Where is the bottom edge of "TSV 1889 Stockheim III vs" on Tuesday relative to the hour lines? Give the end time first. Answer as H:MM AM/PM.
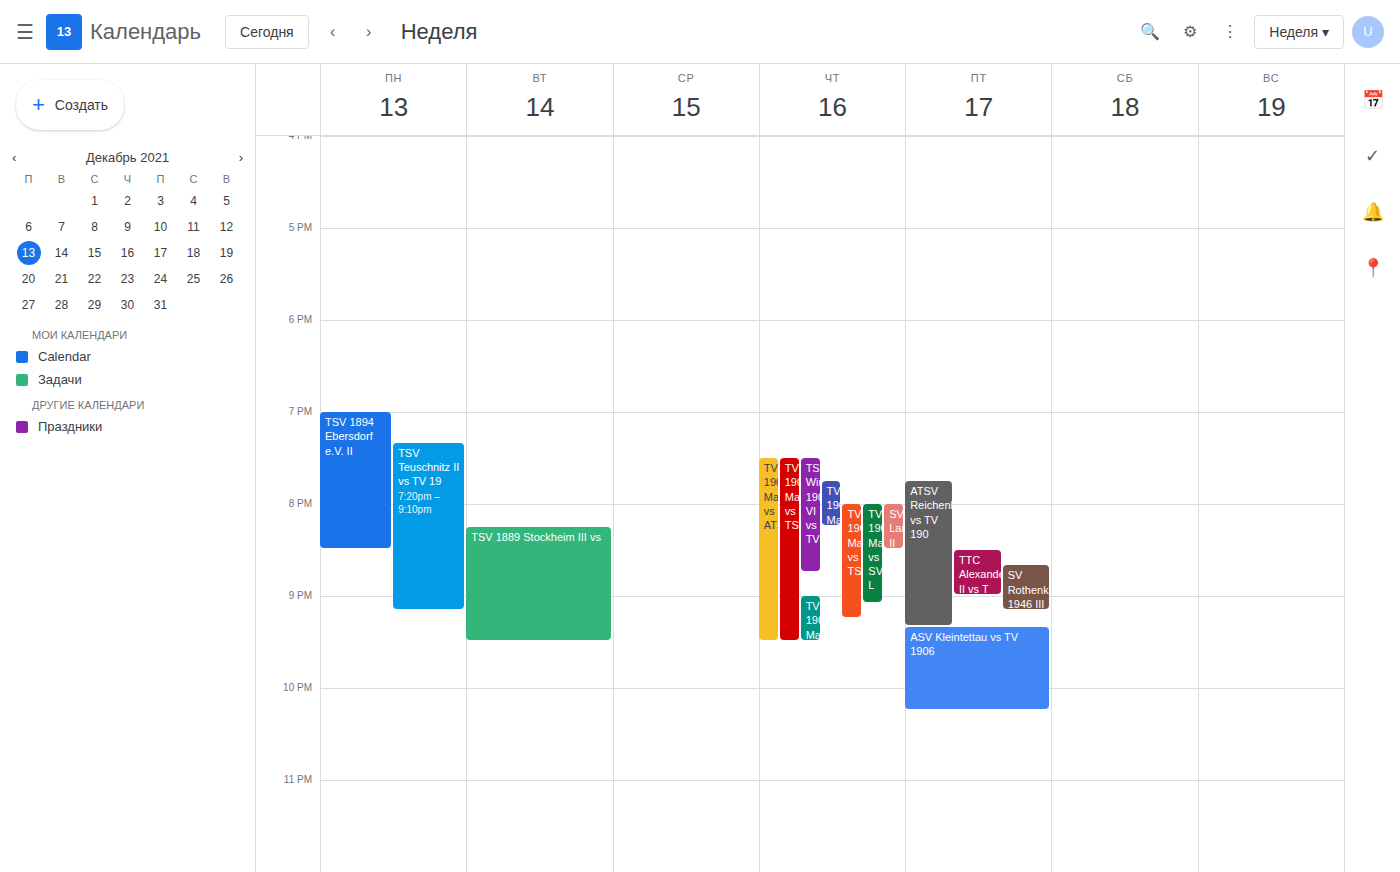
9:30 PM -- halfway between the 9 PM and 10 PM lines.